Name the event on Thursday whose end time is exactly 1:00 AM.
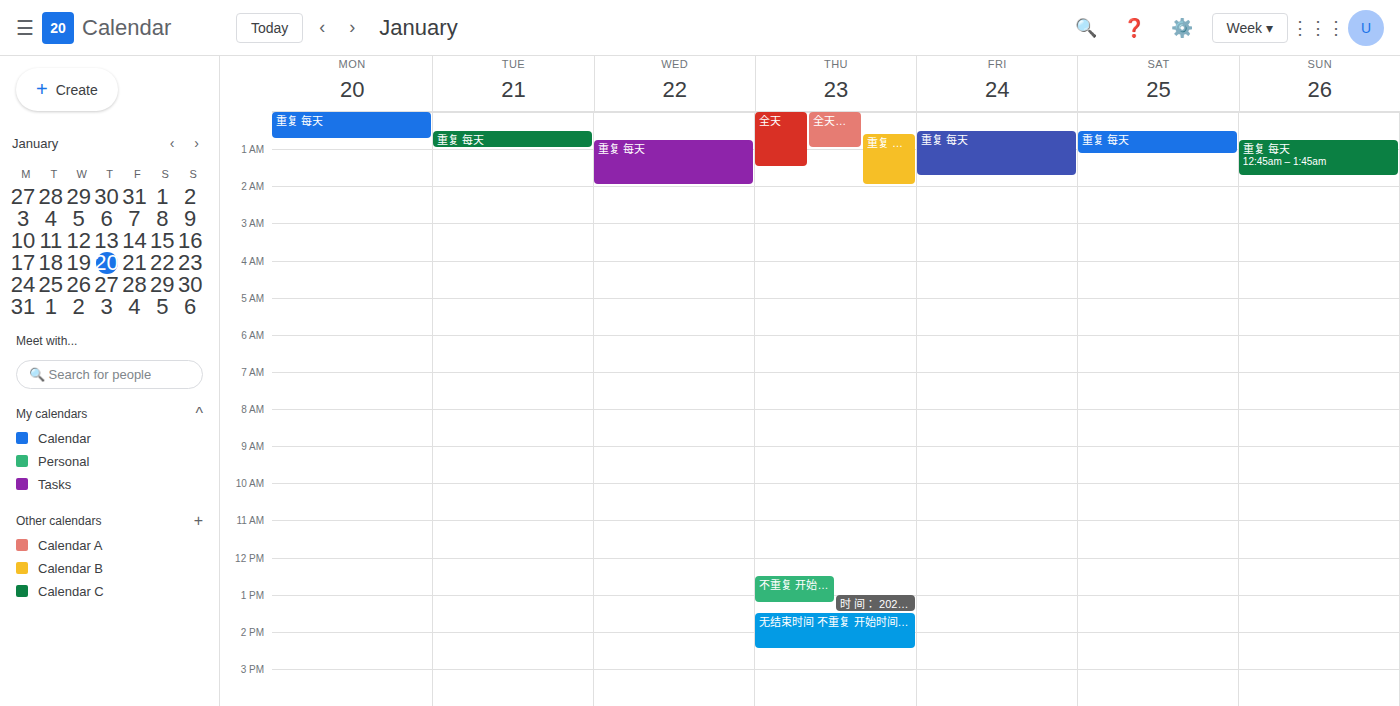
"全天农历"